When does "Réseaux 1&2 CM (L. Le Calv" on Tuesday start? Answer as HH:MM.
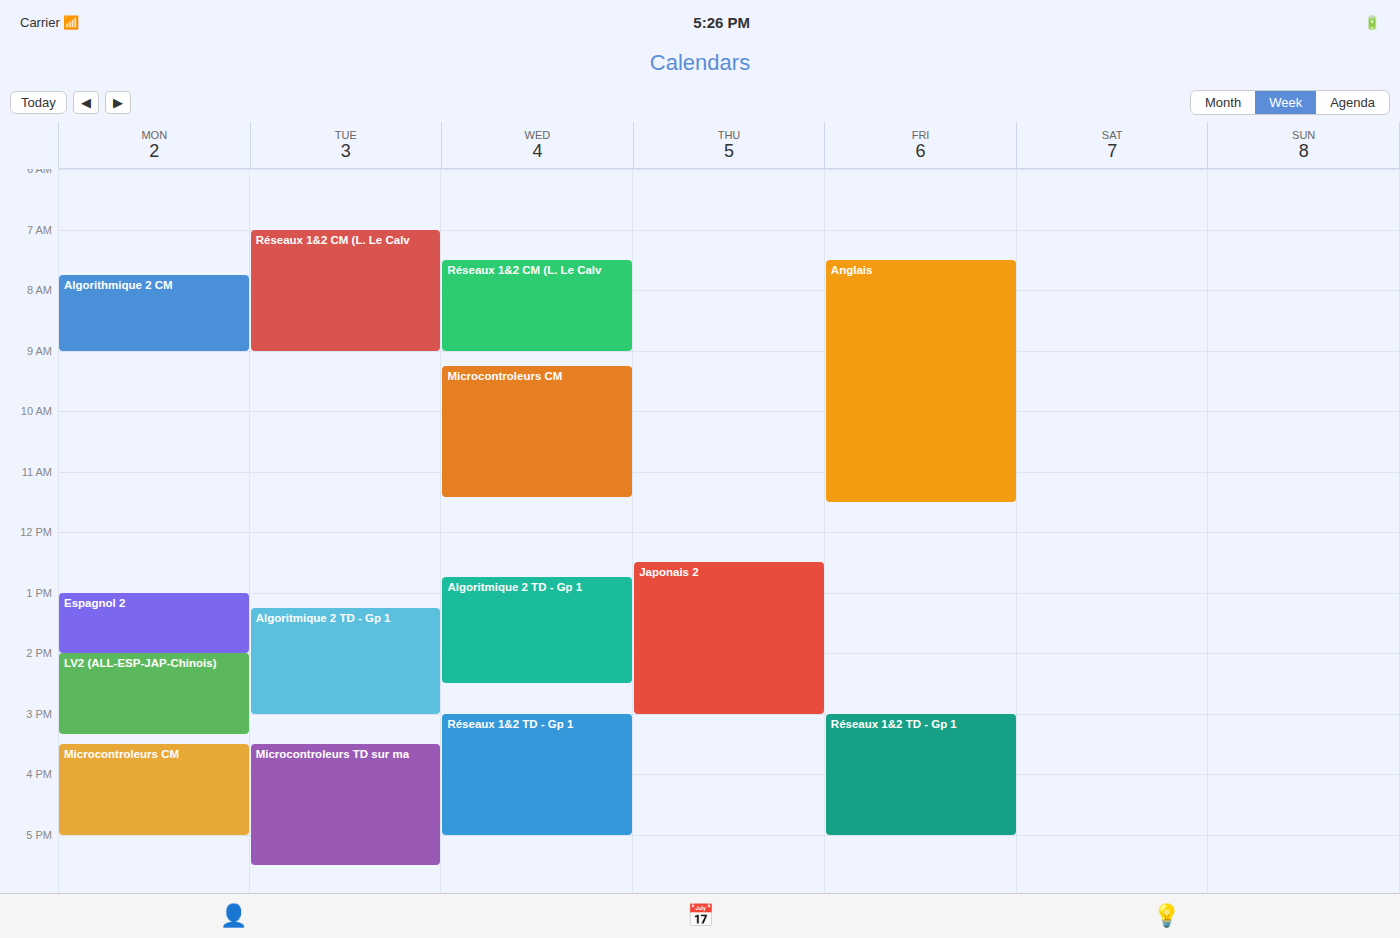
07:00